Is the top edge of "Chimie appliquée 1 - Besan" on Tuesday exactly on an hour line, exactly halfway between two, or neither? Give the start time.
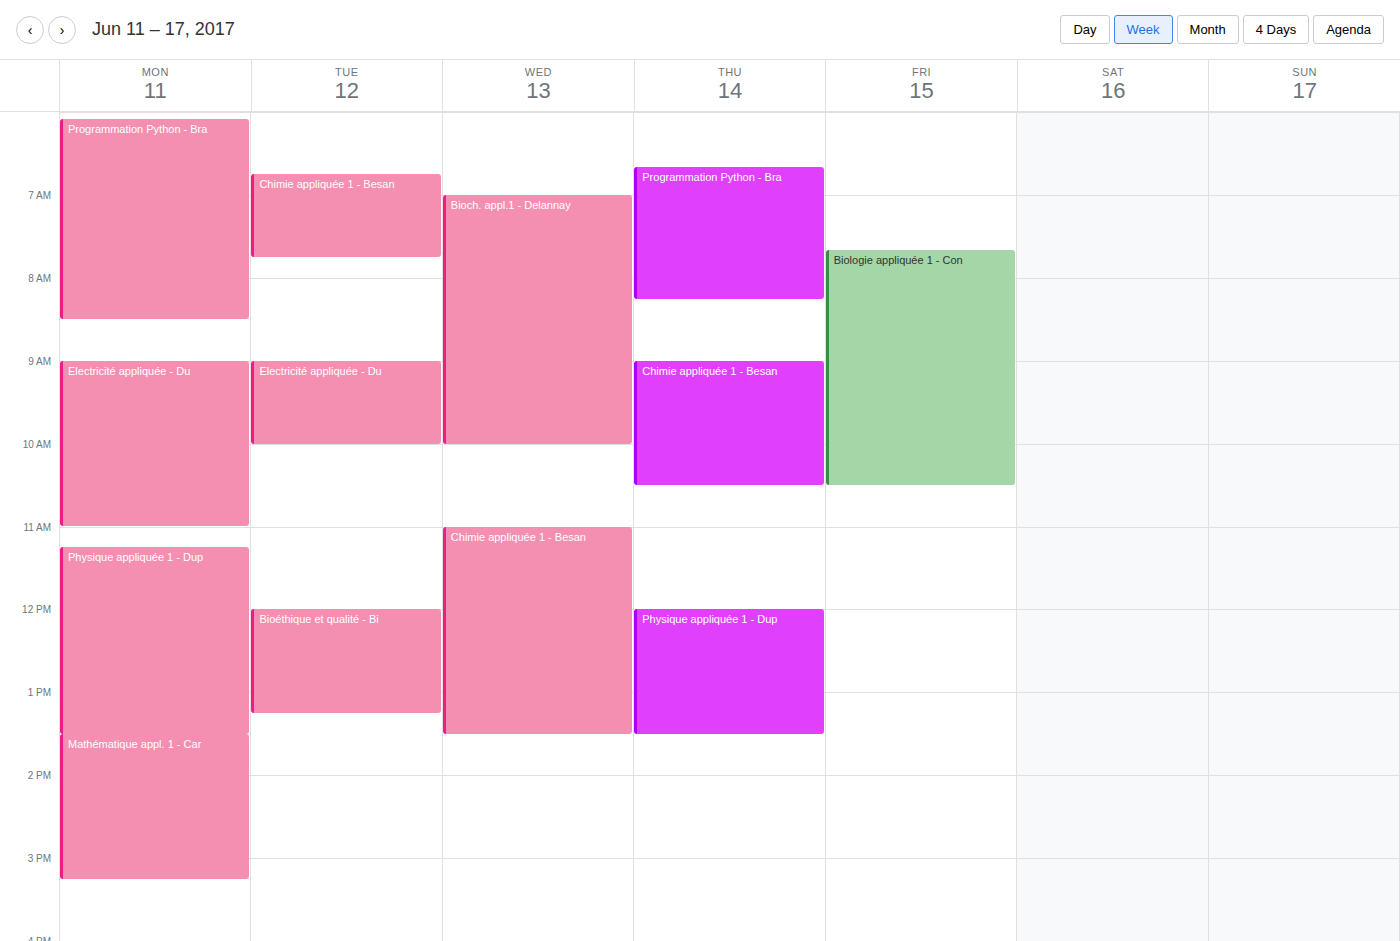
6:45 AM -- neither: three quarters of the way from the 6 AM line to the 7 AM line.